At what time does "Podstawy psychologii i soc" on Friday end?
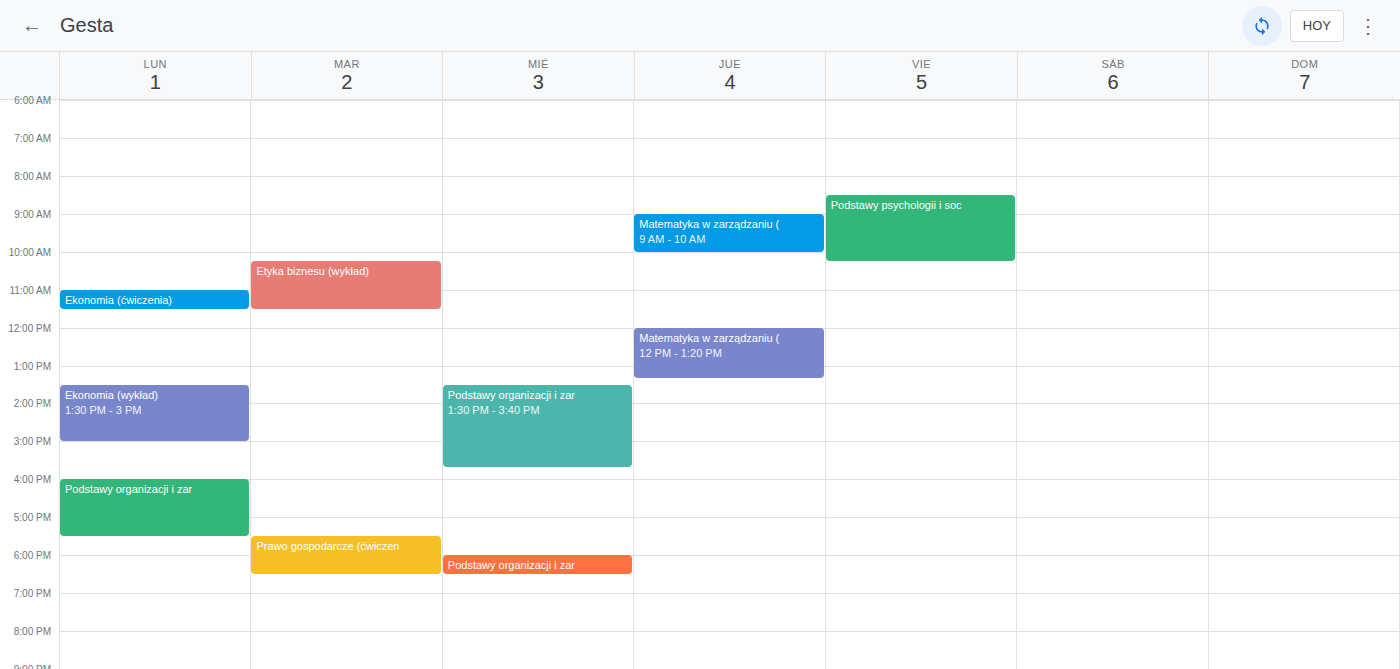
10:15 AM